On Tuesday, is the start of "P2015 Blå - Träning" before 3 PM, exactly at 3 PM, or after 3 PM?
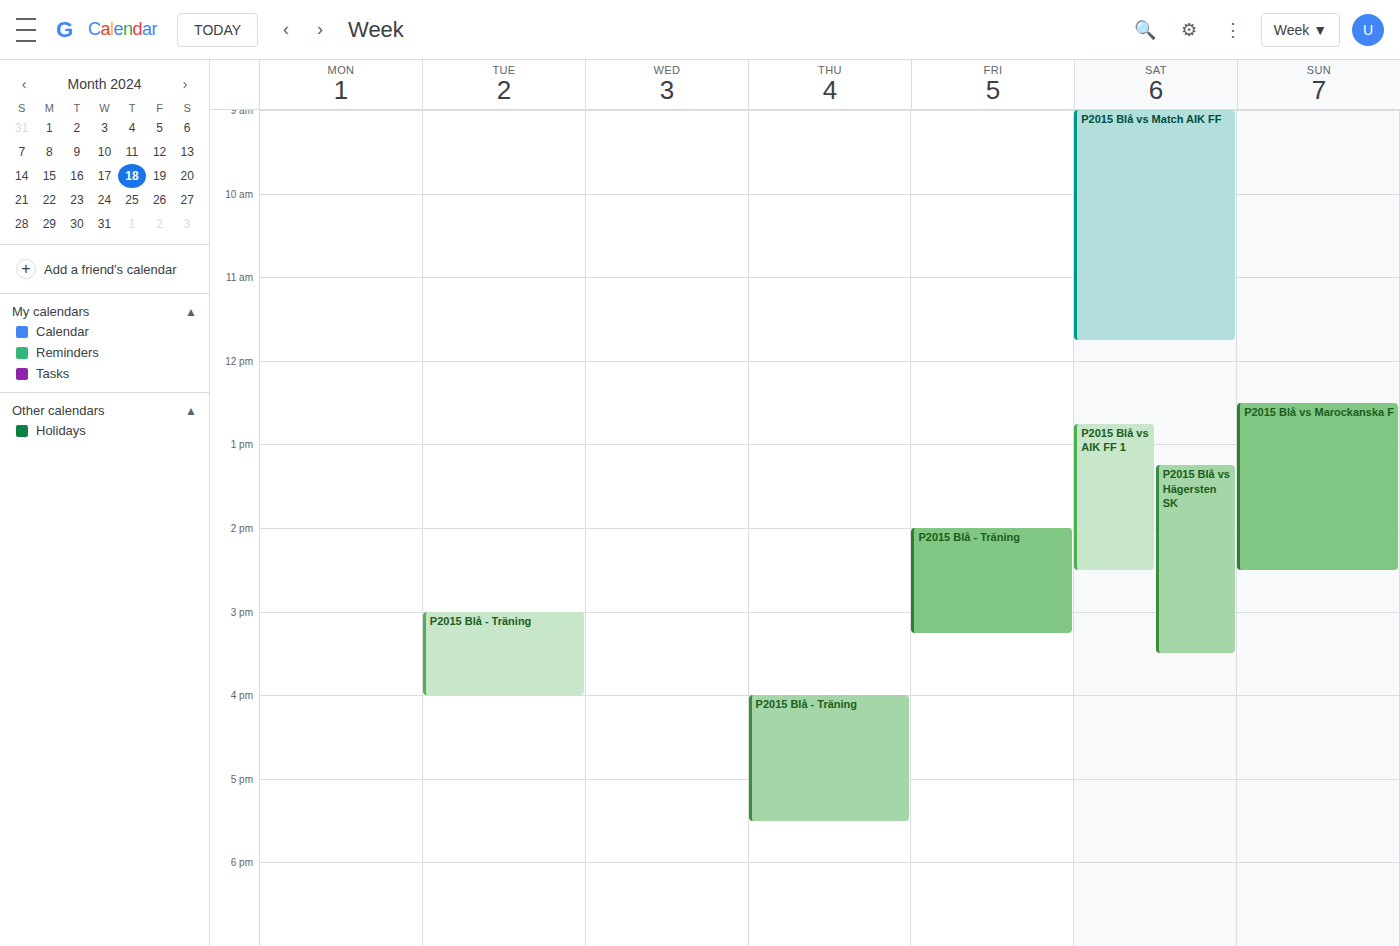
3:00 PM -- exactly at 3 PM, on the 3 PM line.